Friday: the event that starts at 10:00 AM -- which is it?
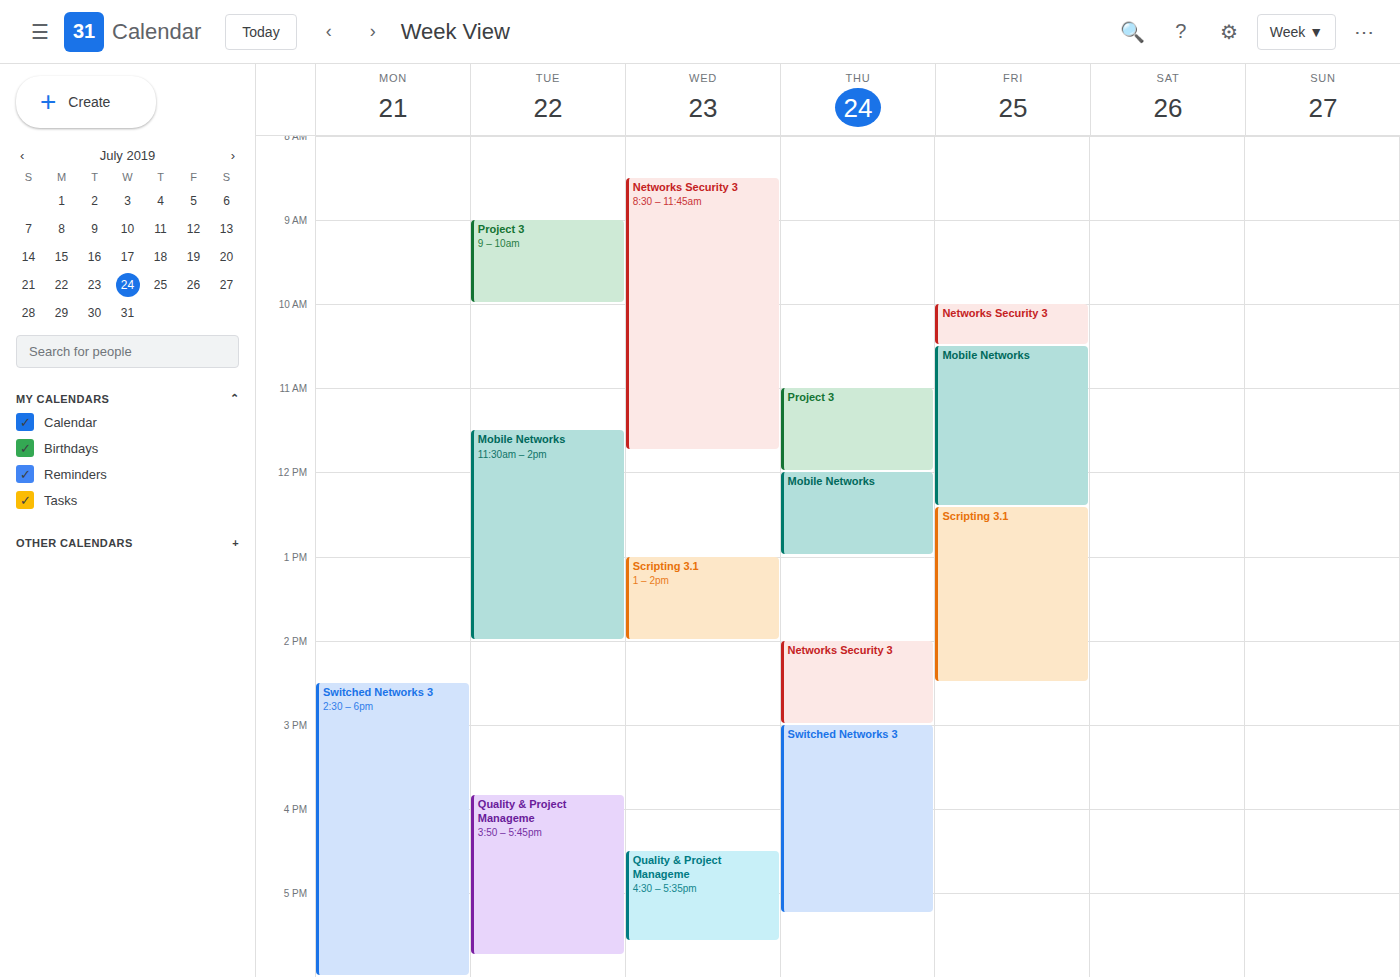
"Networks Security 3"